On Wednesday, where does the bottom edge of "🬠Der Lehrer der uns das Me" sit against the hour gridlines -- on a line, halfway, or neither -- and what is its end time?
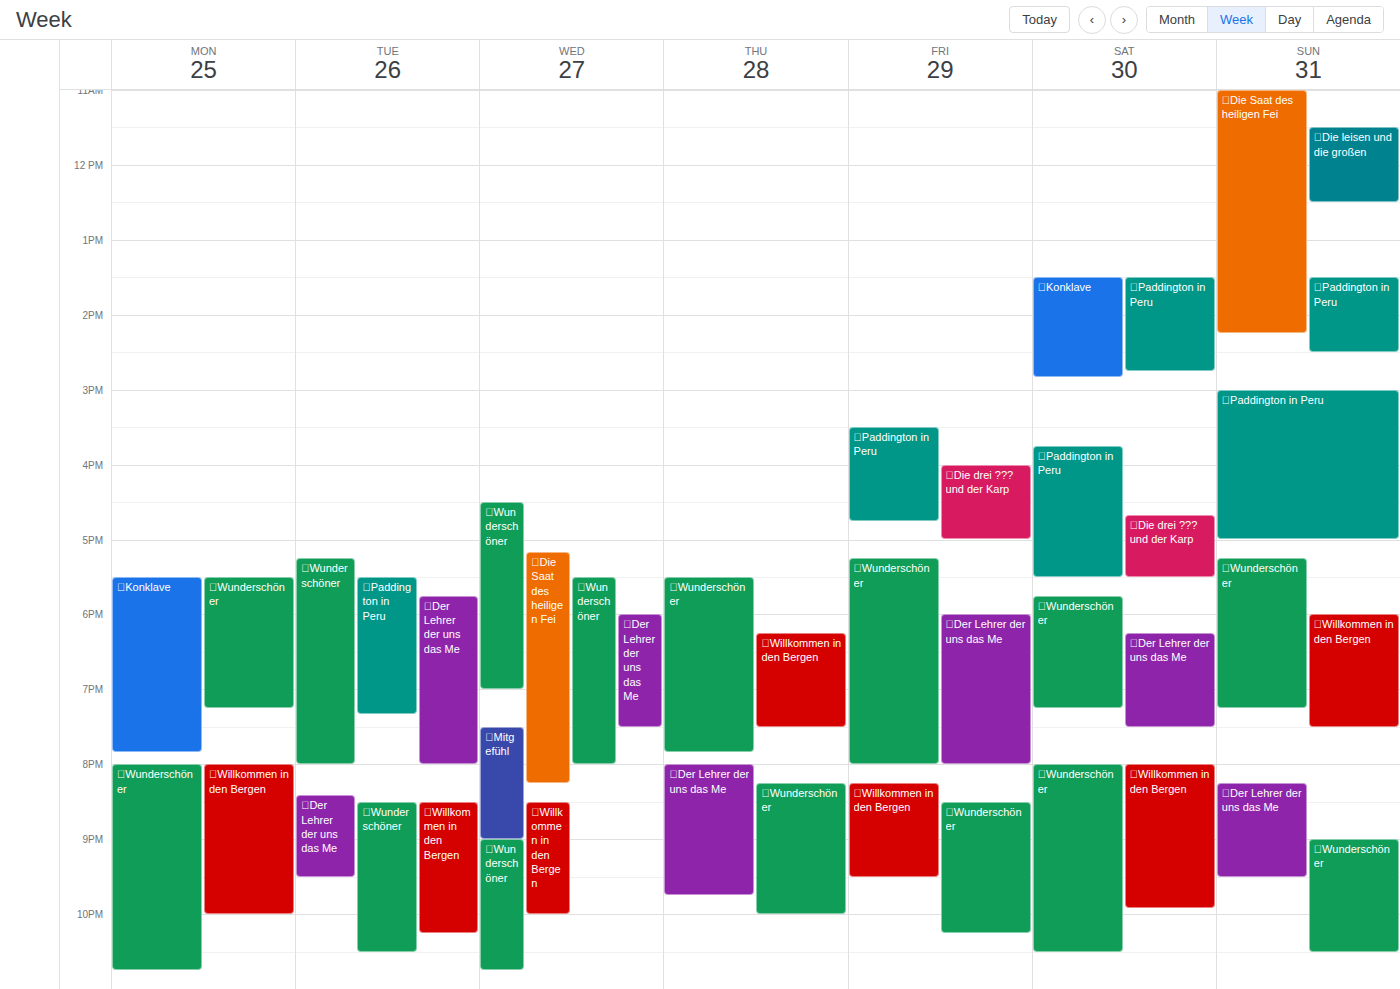
7:30 PM -- halfway between the 7 PM and 8 PM lines.